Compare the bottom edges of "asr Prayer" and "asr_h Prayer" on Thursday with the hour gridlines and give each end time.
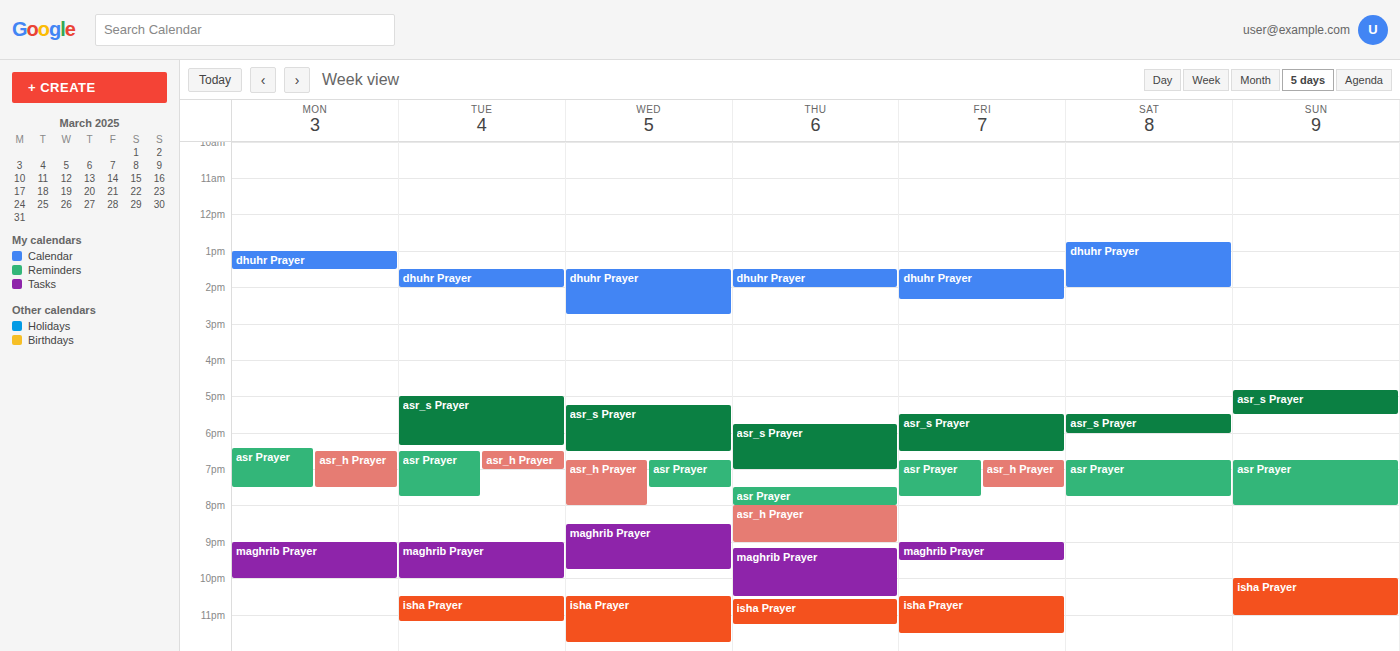
"asr Prayer": 8:00 PM, exactly on the 8 PM line. "asr_h Prayer": 9:00 PM, exactly on the 9 PM line.